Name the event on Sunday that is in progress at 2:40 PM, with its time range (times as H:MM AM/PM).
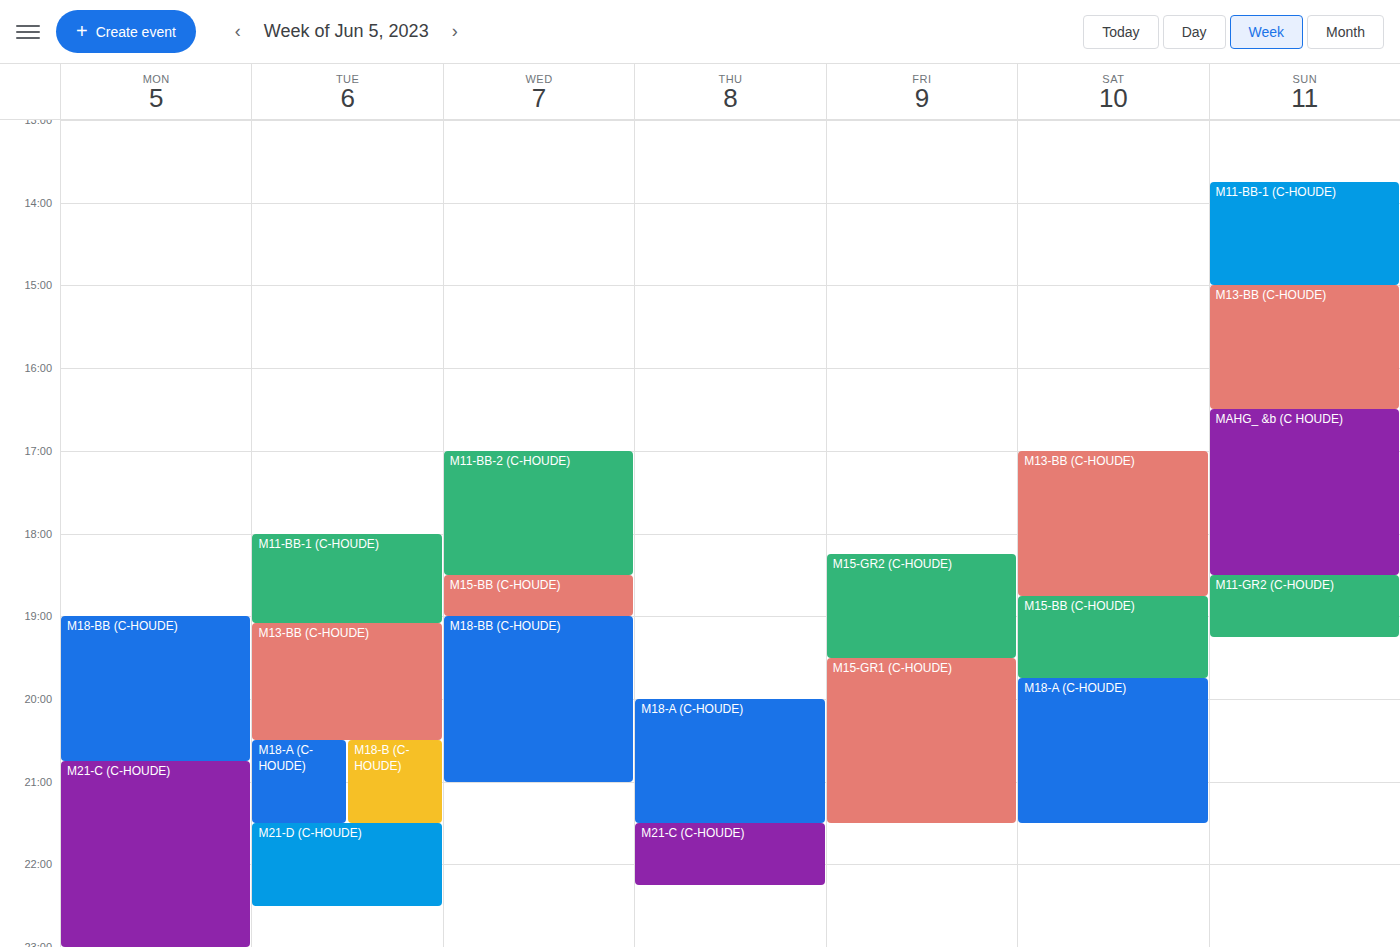
"M11-BB-1 (C-HOUDE)", 1:45 PM to 3:00 PM